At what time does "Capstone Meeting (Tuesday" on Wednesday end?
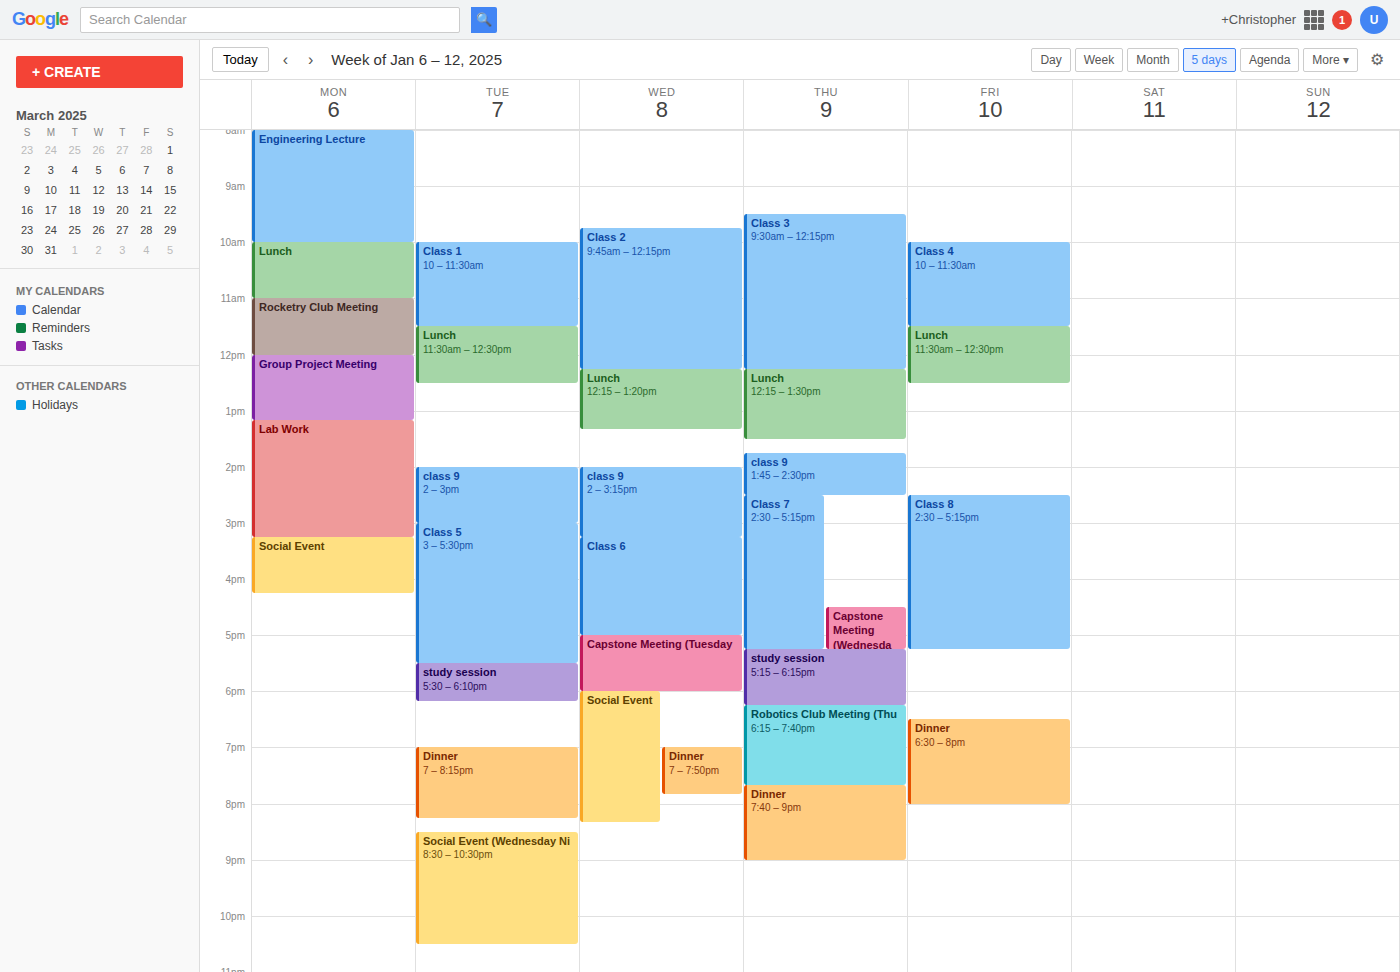
6:00 PM